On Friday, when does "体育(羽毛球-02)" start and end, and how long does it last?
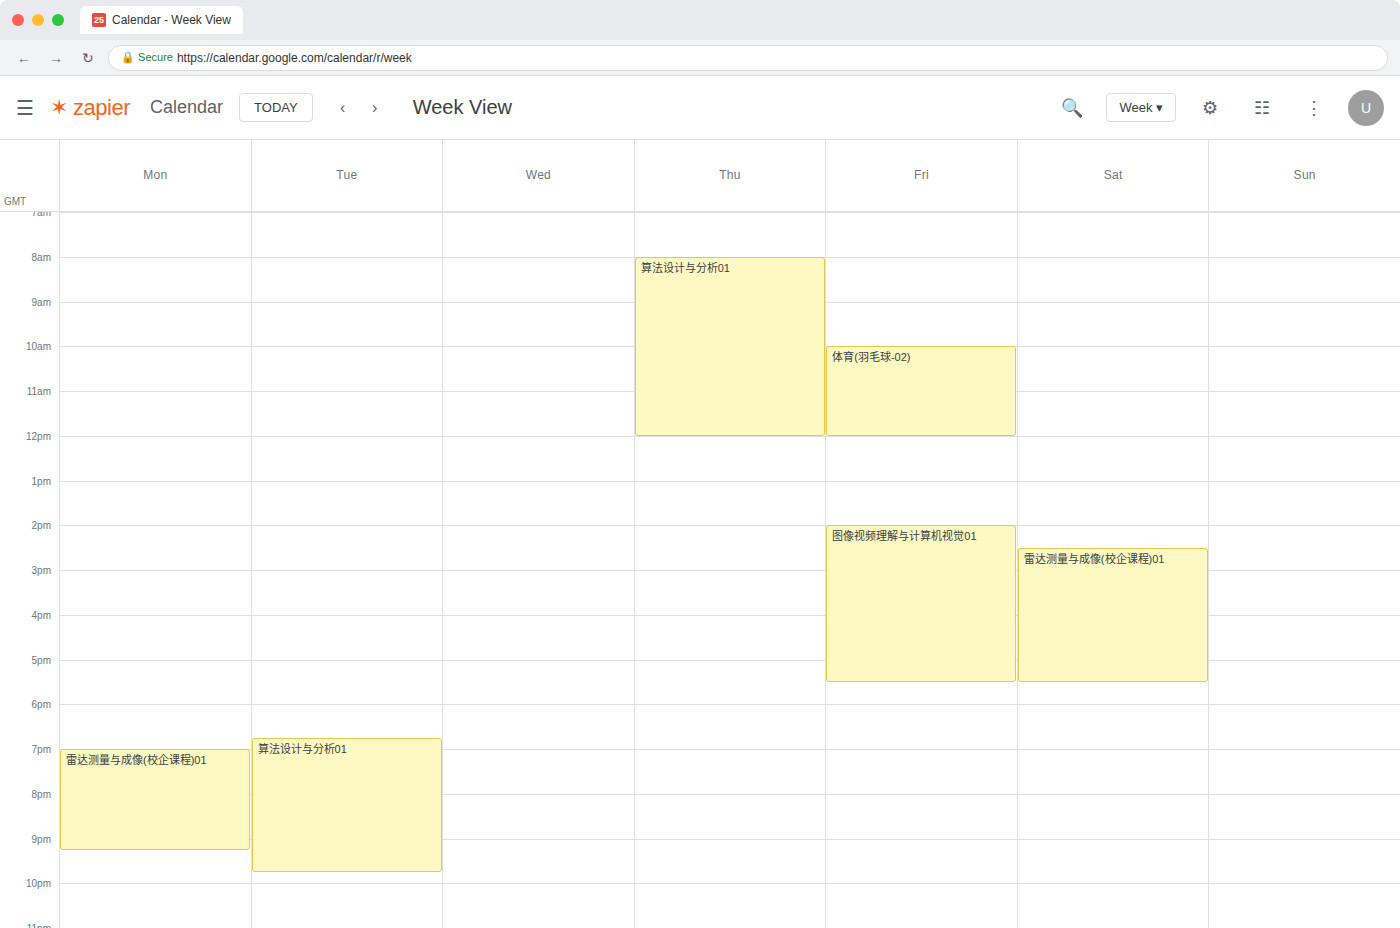
10:00 to 12:00, 2 hours